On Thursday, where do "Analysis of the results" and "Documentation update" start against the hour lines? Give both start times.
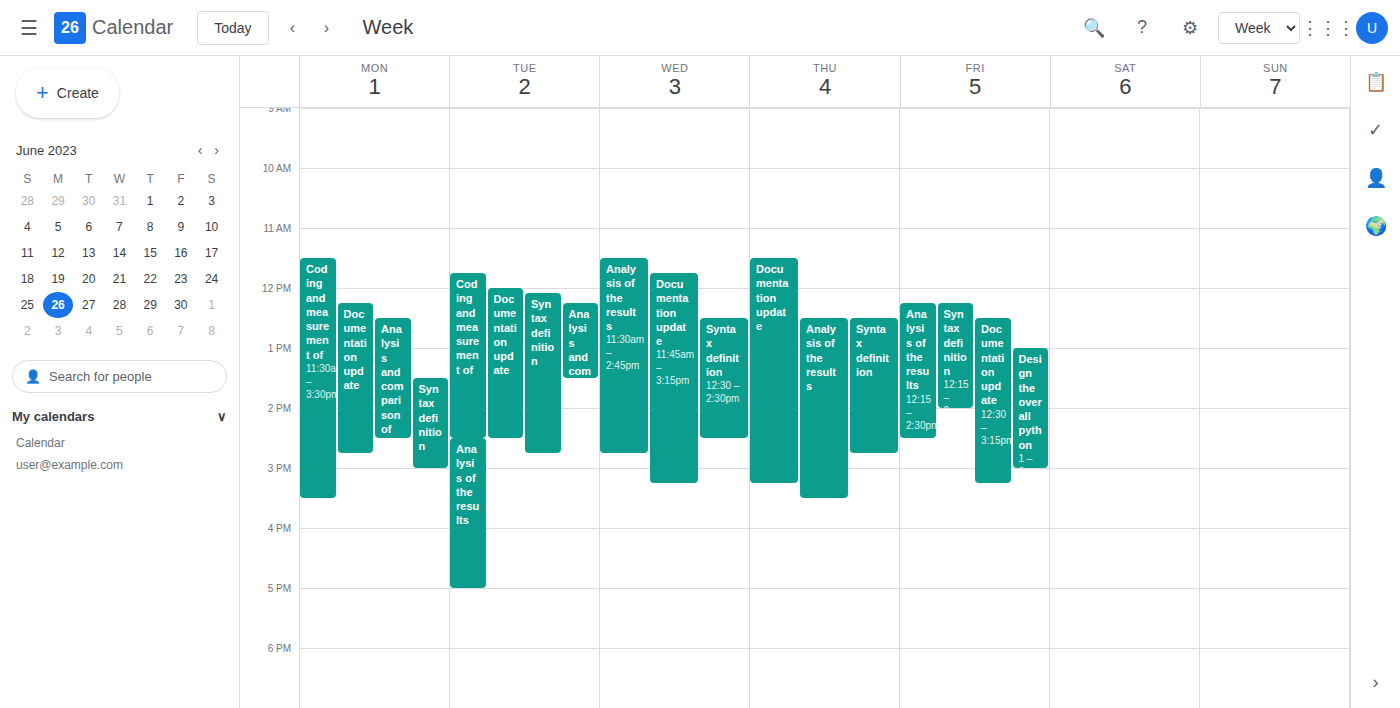
"Analysis of the results": 12:30, halfway between the 12:00 and 13:00 lines. "Documentation update": 11:30, halfway between the 11:00 and 12:00 lines.